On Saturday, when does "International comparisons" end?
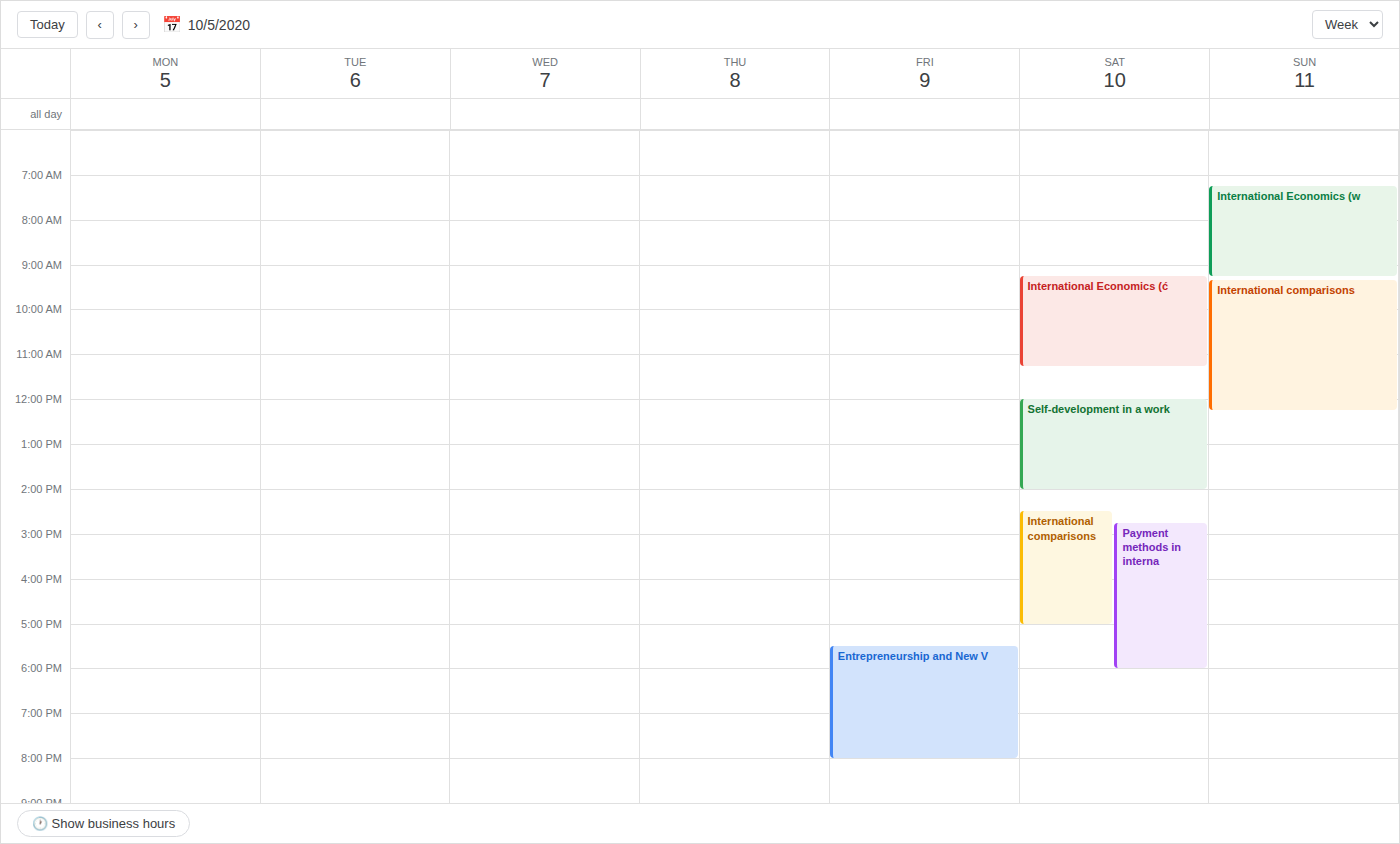
5:00 PM